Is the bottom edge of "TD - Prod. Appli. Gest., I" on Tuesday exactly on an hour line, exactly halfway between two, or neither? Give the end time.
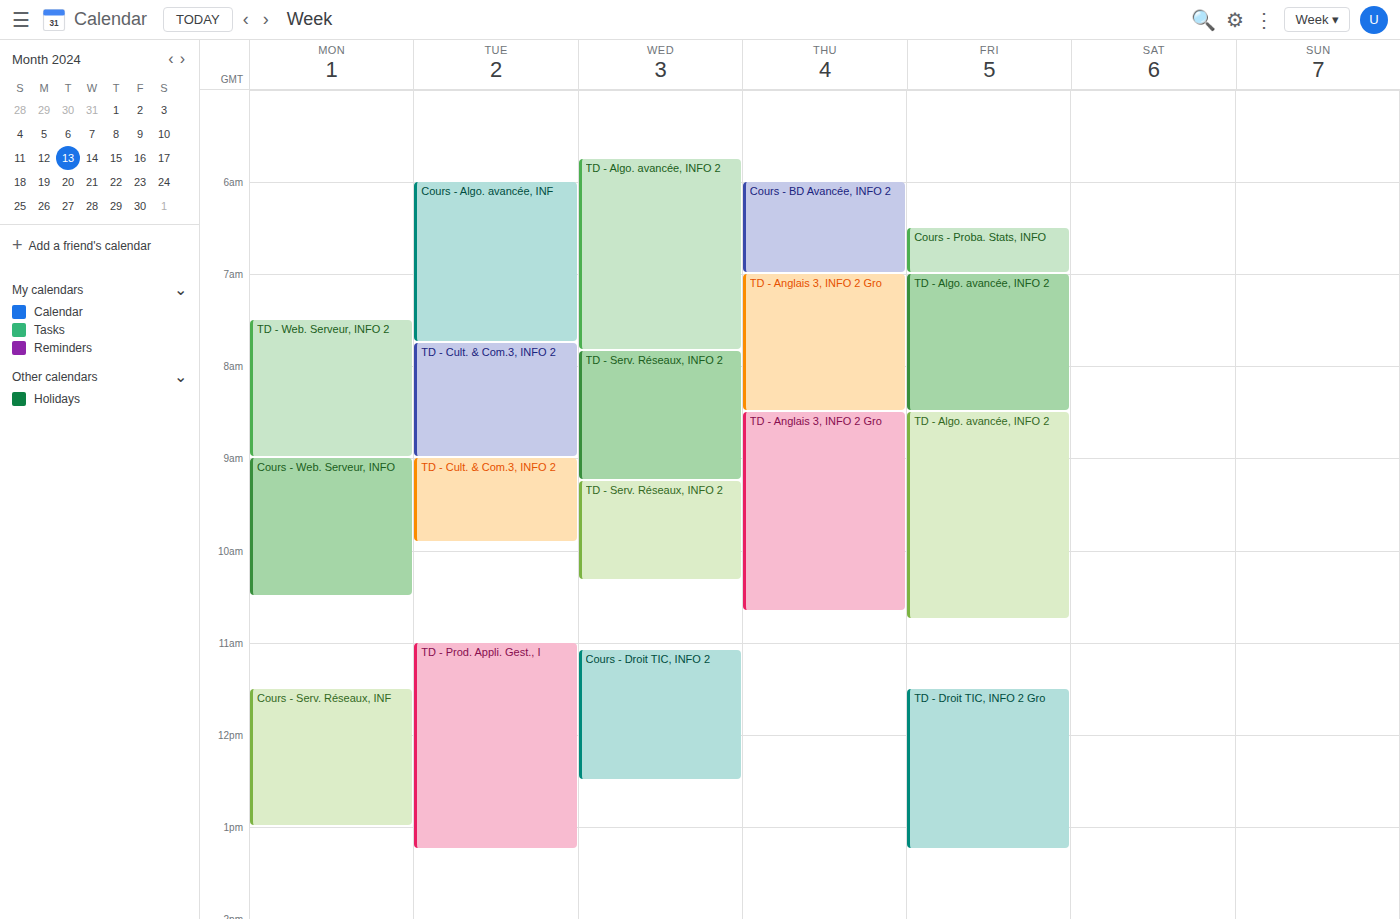
1:15 PM -- neither: a quarter of the way from the 1 PM line to the 2 PM line.